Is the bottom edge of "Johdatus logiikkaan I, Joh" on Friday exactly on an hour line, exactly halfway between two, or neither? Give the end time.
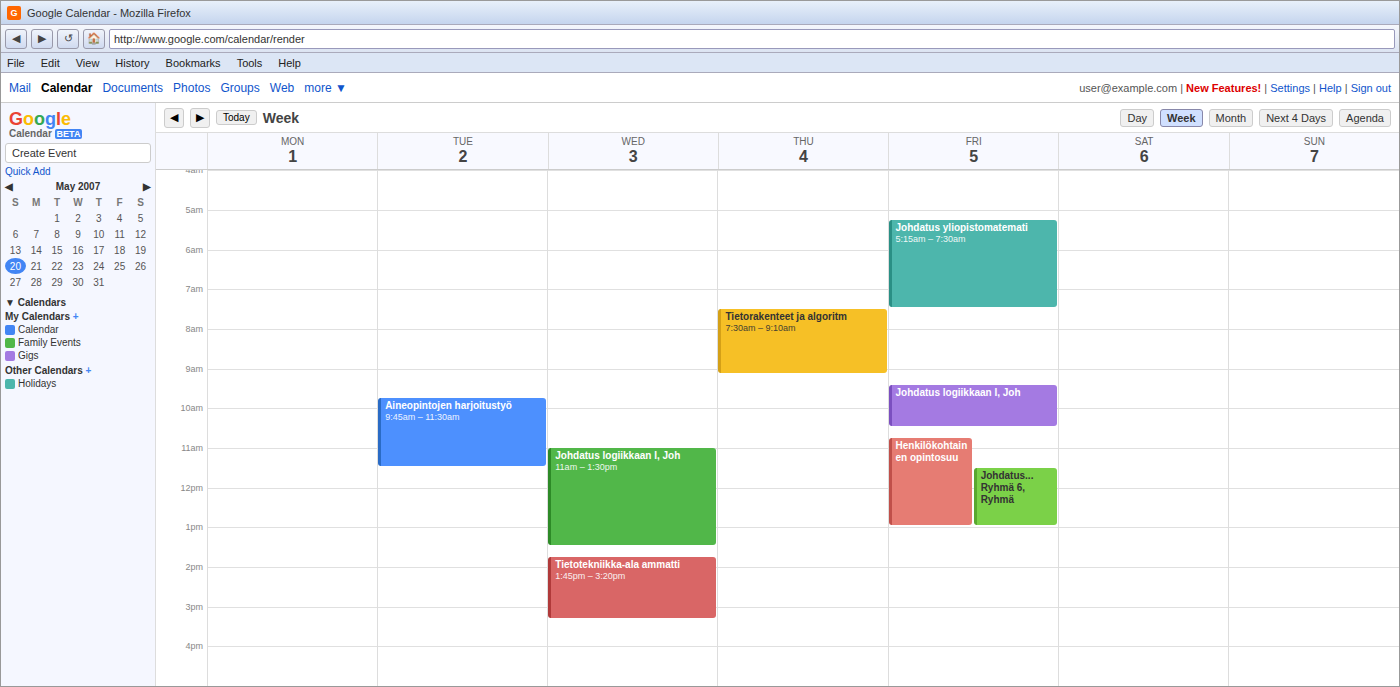
10:30 AM -- halfway between the 10 AM and 11 AM lines.